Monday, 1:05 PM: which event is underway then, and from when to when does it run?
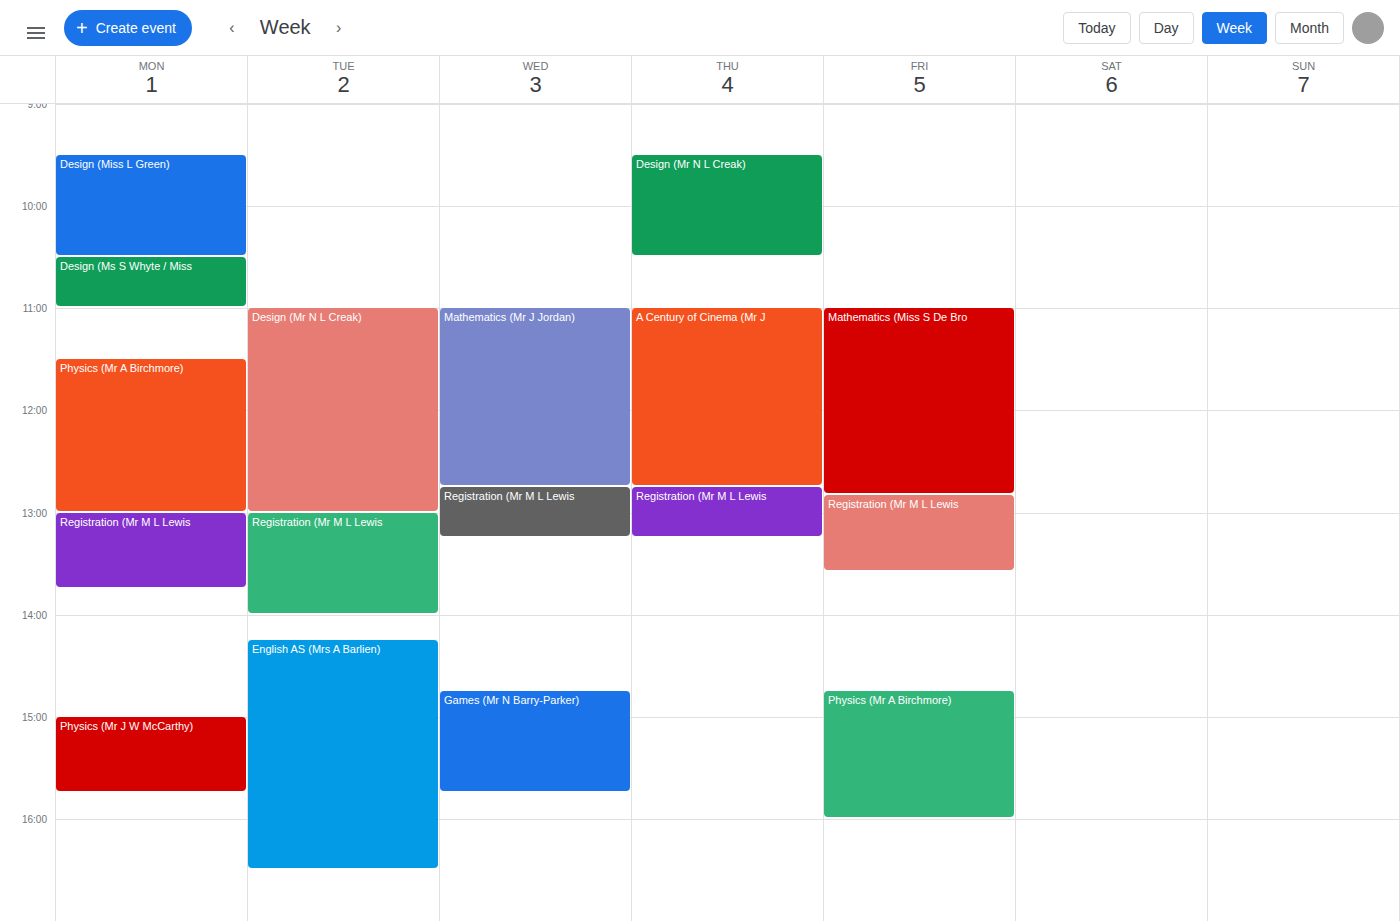
"Registration (Mr M L Lewis", 1:00 PM to 1:45 PM